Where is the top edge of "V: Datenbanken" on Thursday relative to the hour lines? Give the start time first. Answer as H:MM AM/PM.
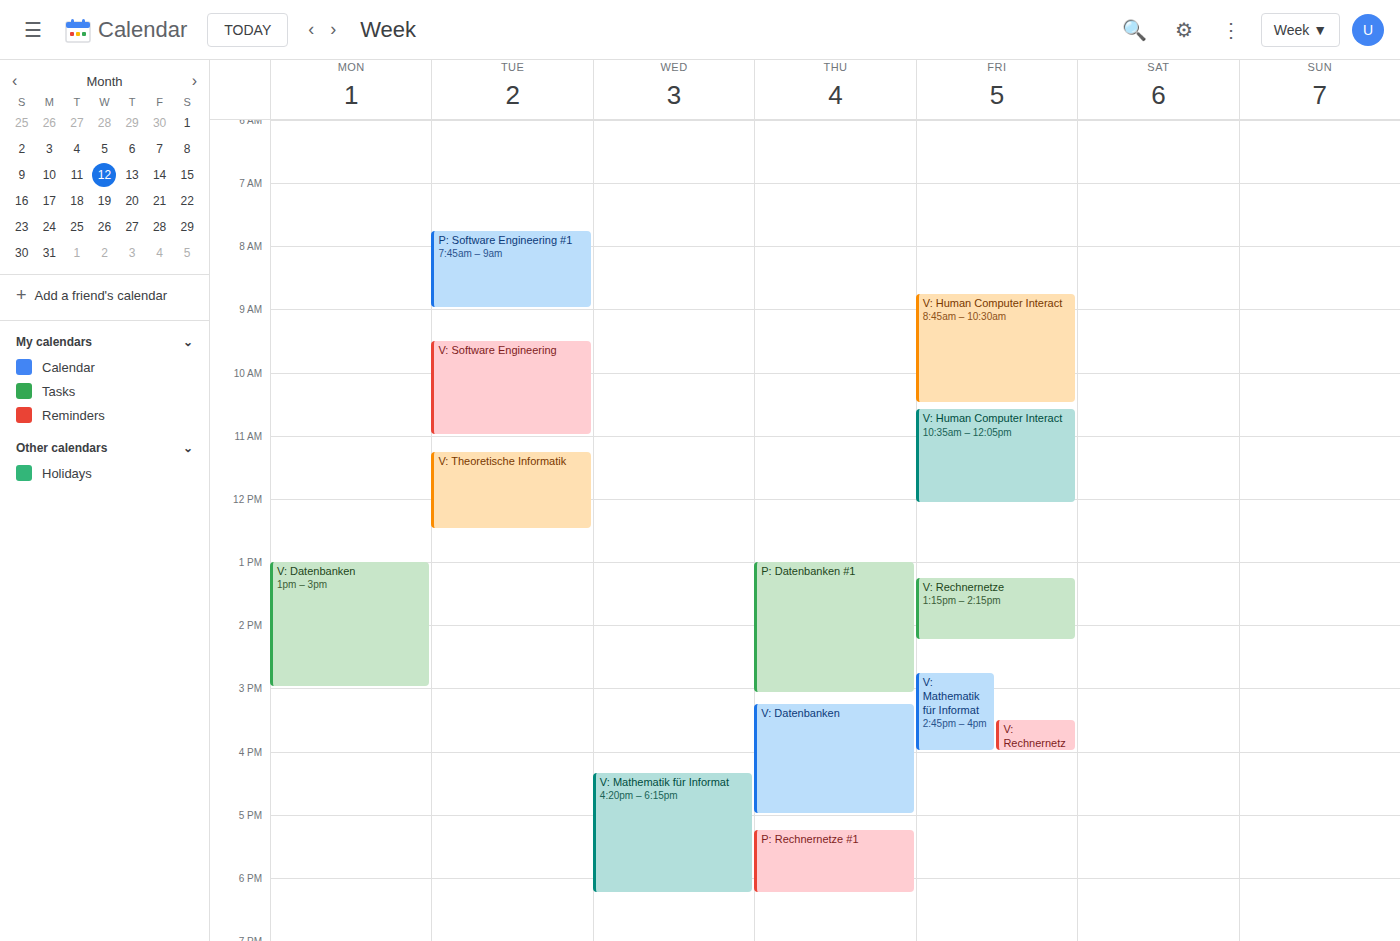
3:15 PM -- neither: a quarter of the way from the 3 PM line to the 4 PM line.